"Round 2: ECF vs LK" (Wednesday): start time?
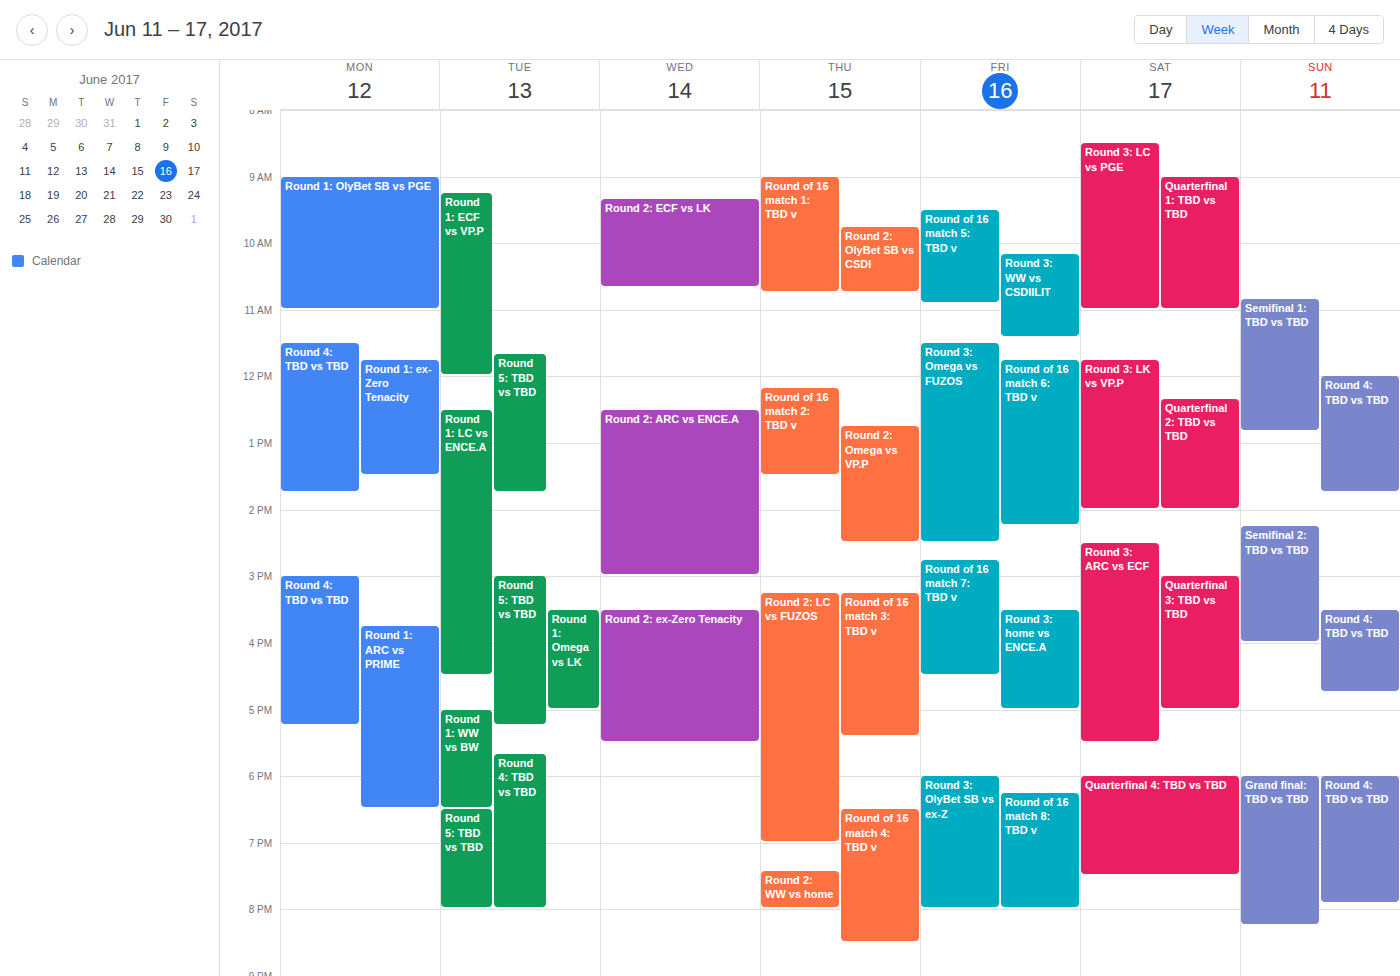
9:20 AM